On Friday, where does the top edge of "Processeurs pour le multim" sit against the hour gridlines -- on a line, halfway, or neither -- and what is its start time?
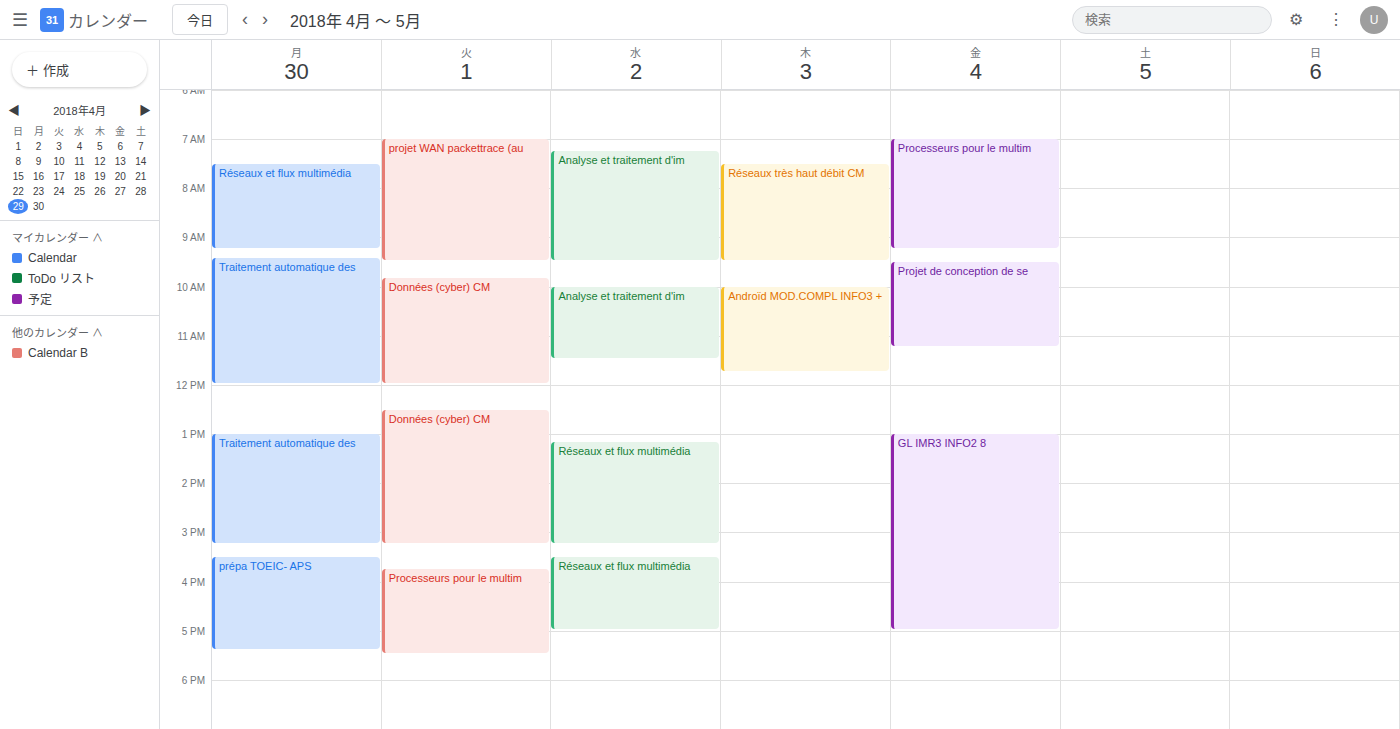
7:00 AM -- exactly on the 7 AM line.